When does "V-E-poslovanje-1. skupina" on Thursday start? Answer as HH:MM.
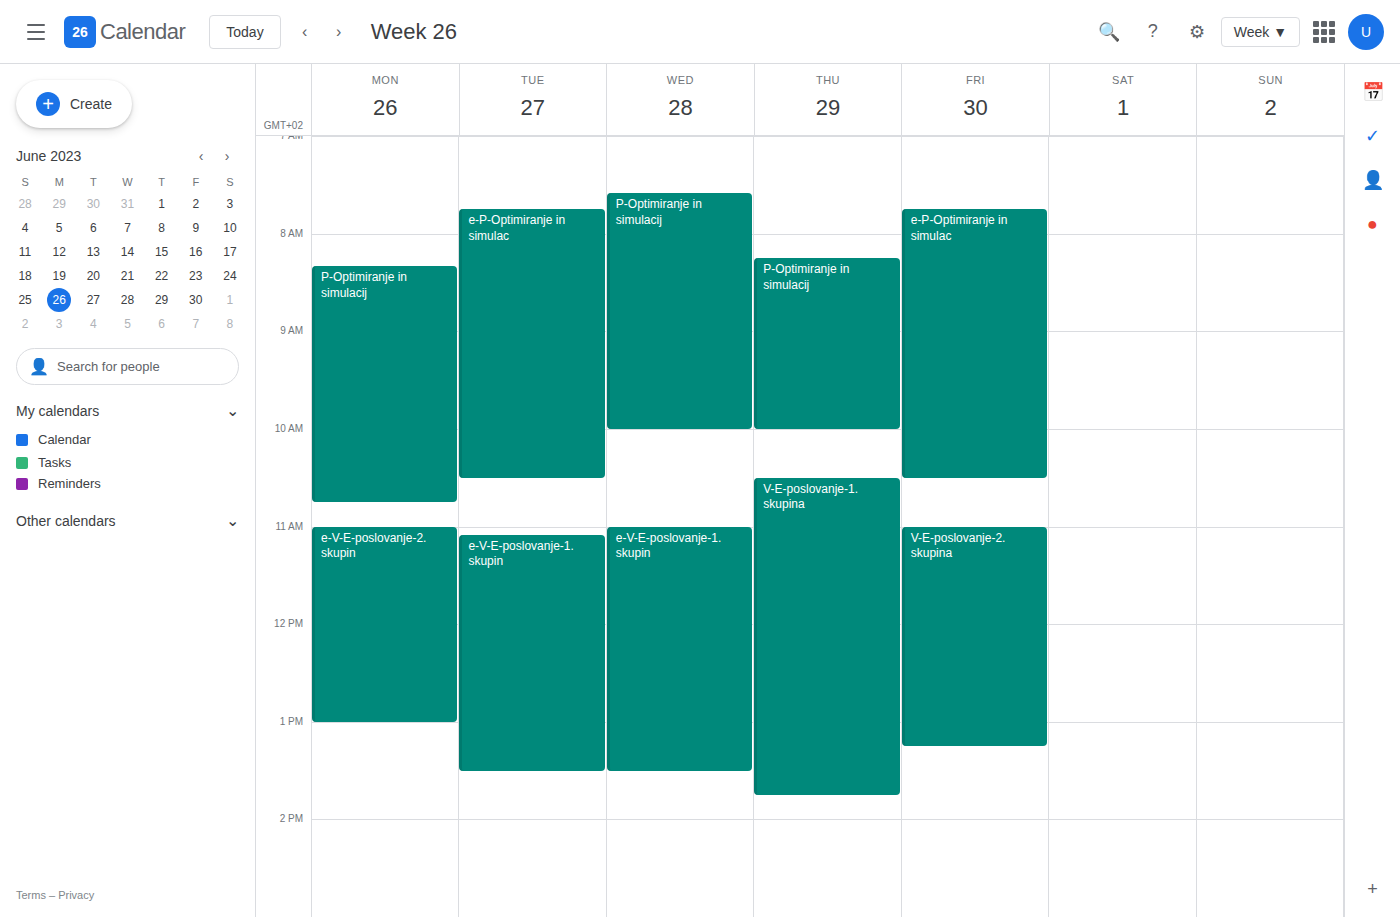
10:30